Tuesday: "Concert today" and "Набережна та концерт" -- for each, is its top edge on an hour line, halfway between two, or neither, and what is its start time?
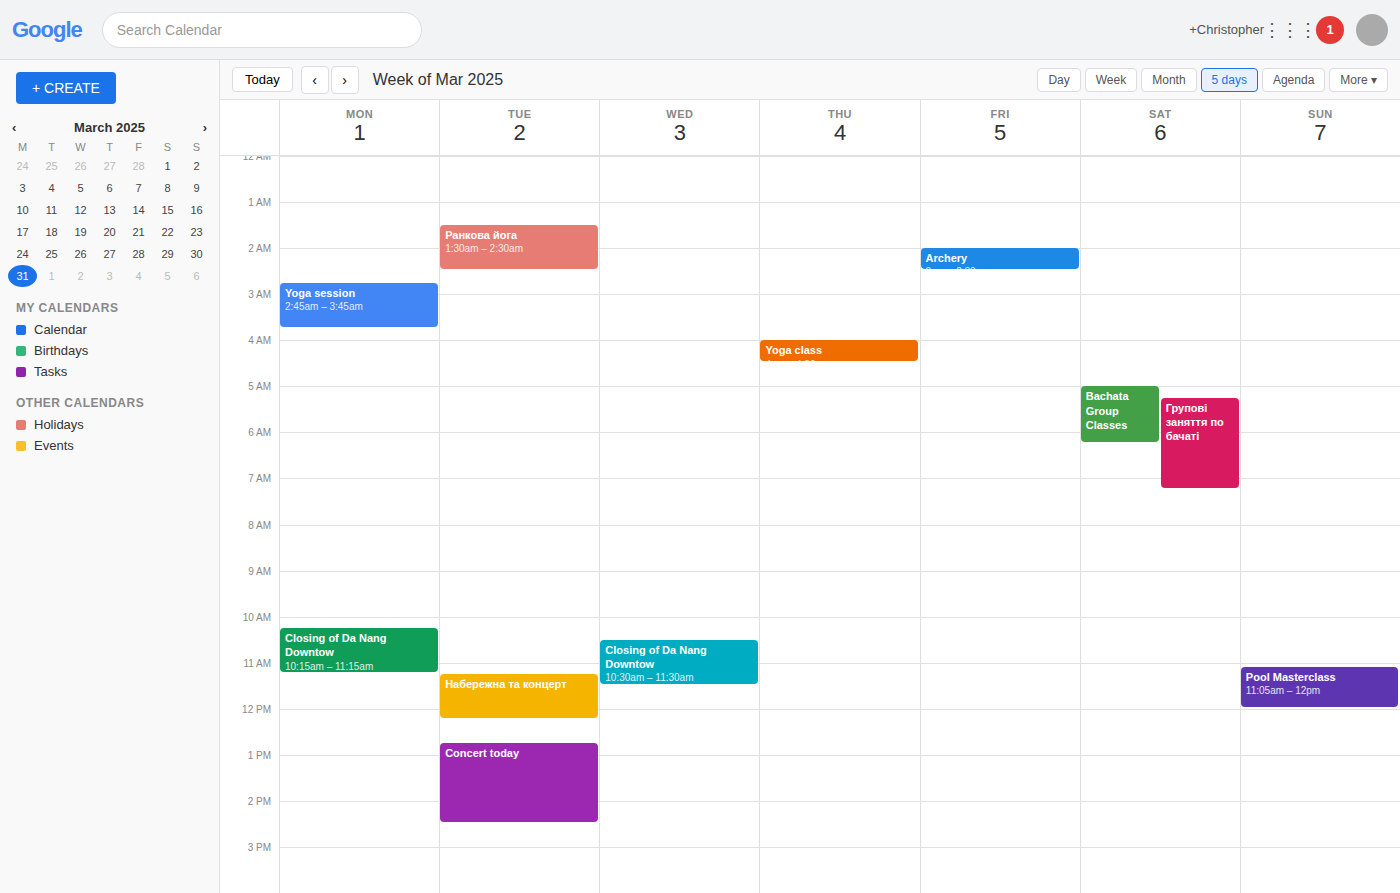
"Concert today": 12:45, neither: three quarters of the way from the 12:00 line to the 13:00 line. "Набережна та концерт": 11:15, neither: a quarter of the way from the 11:00 line to the 12:00 line.